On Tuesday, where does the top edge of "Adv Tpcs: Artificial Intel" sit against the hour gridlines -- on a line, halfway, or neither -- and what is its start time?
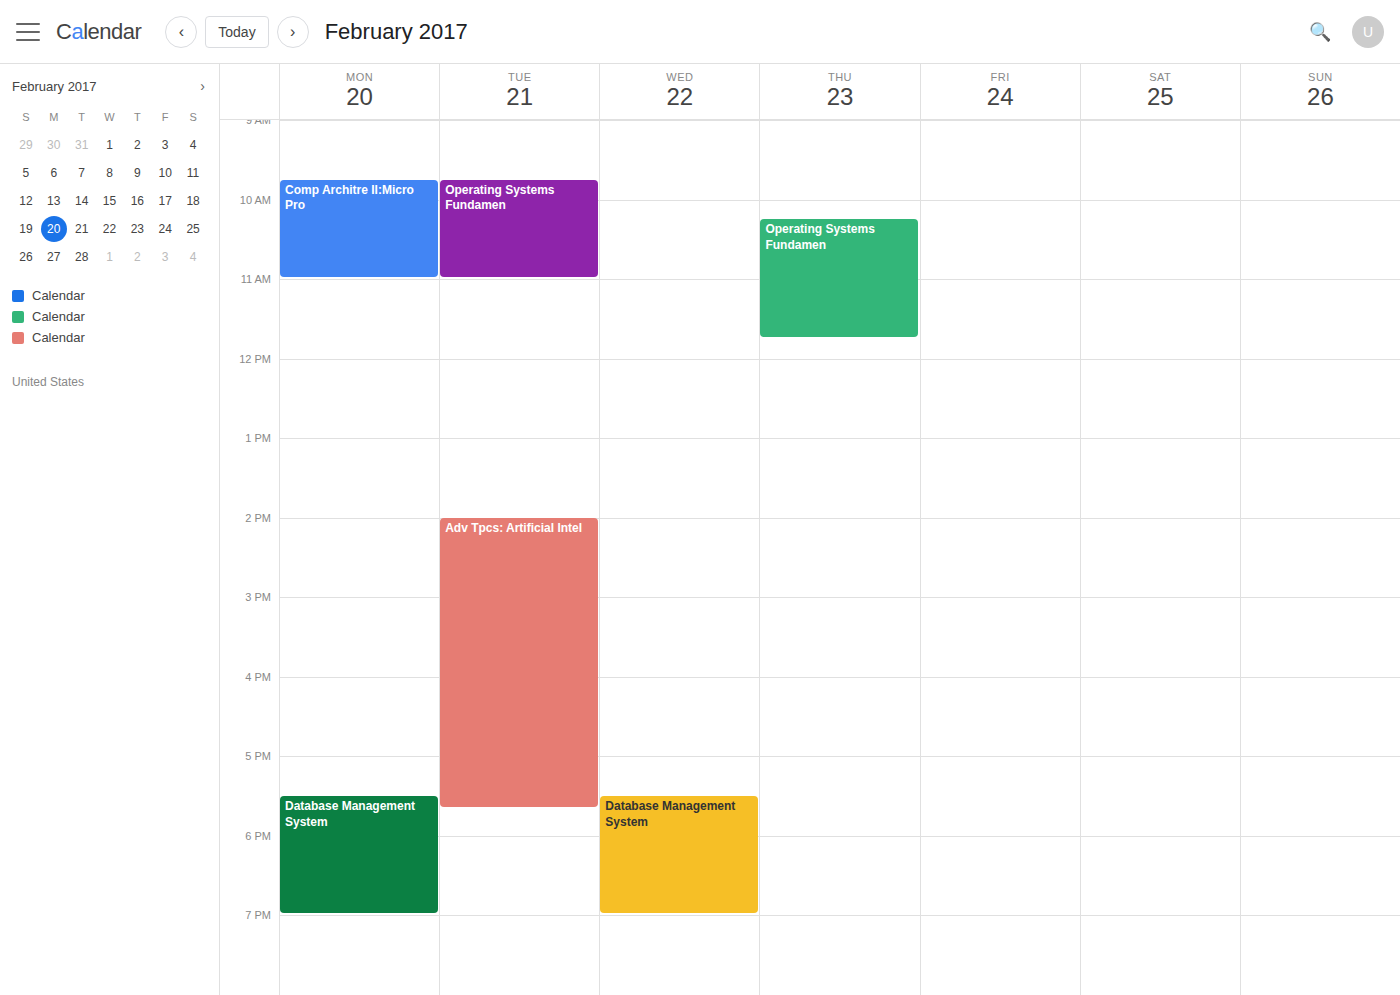
2:00 PM -- exactly on the 2 PM line.